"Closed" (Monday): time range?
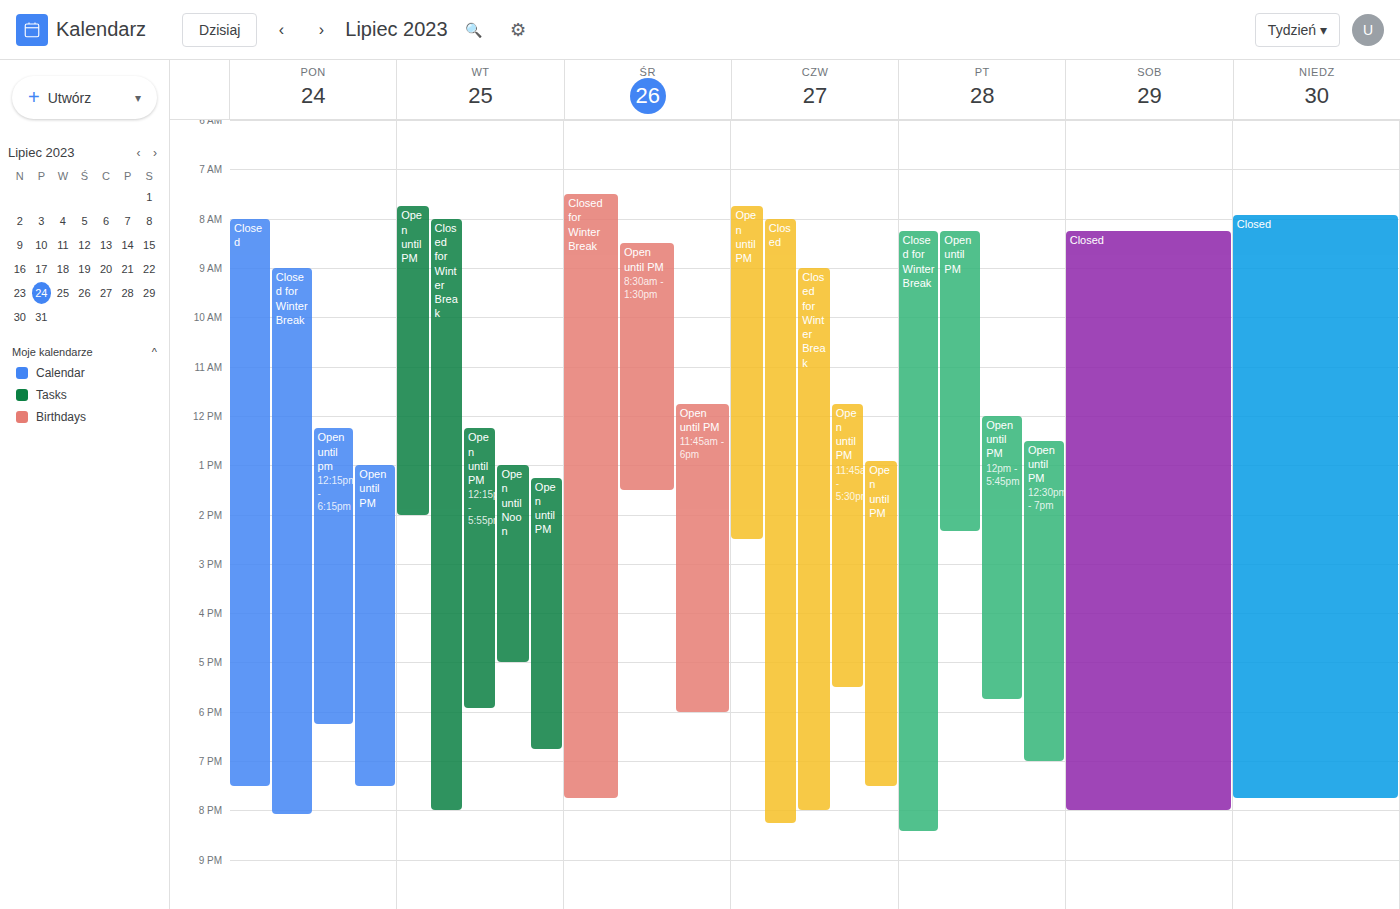
8:00 AM to 7:30 PM